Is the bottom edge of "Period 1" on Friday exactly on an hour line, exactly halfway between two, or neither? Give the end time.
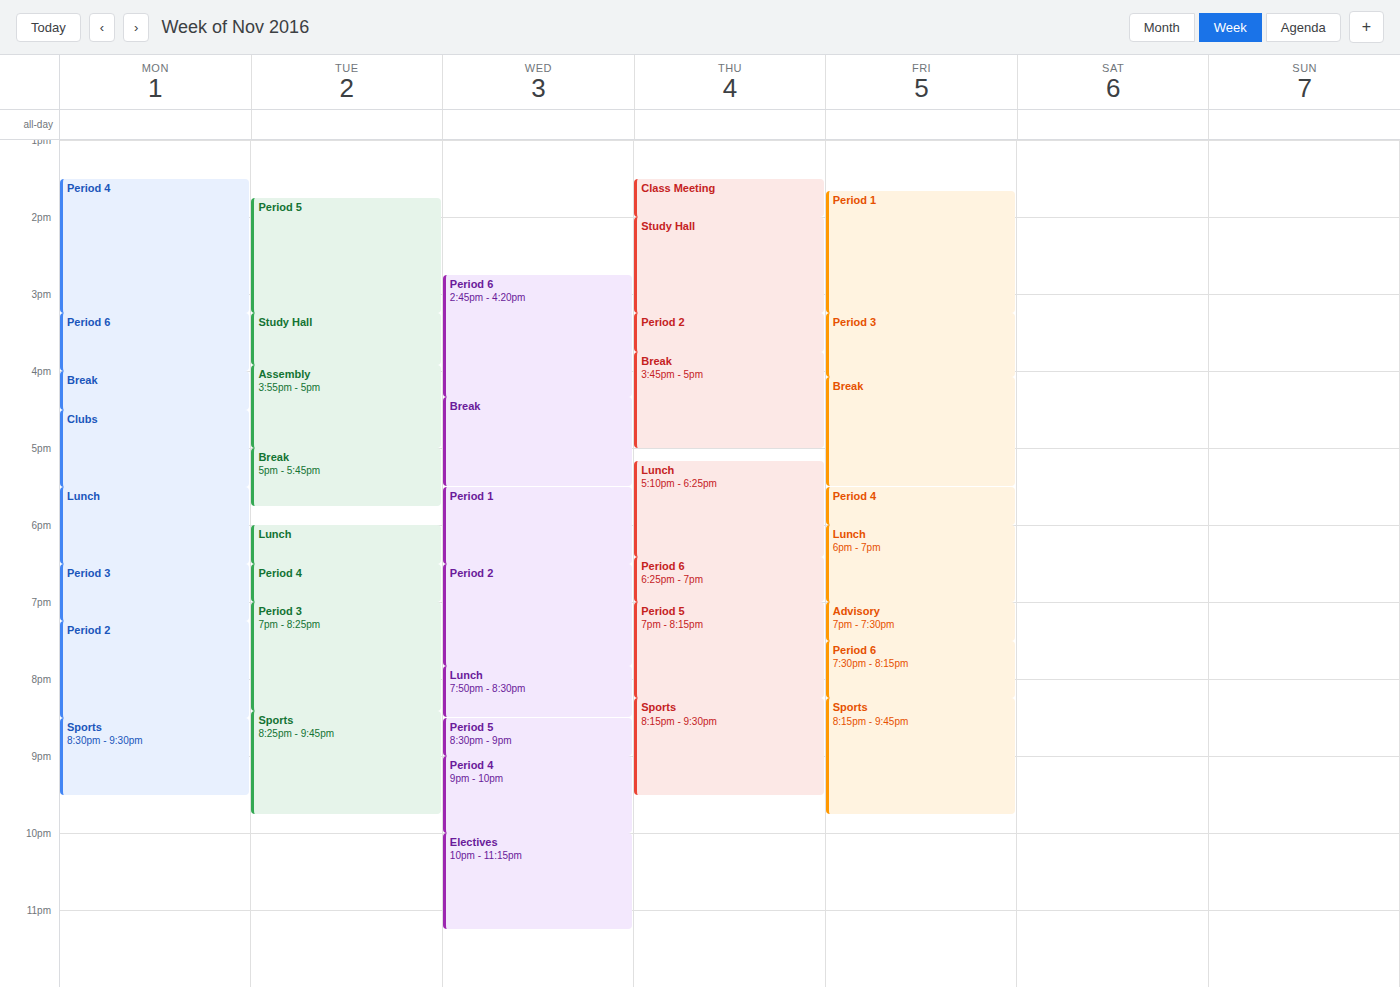
3:15 PM -- neither: a quarter of the way from the 3 PM line to the 4 PM line.